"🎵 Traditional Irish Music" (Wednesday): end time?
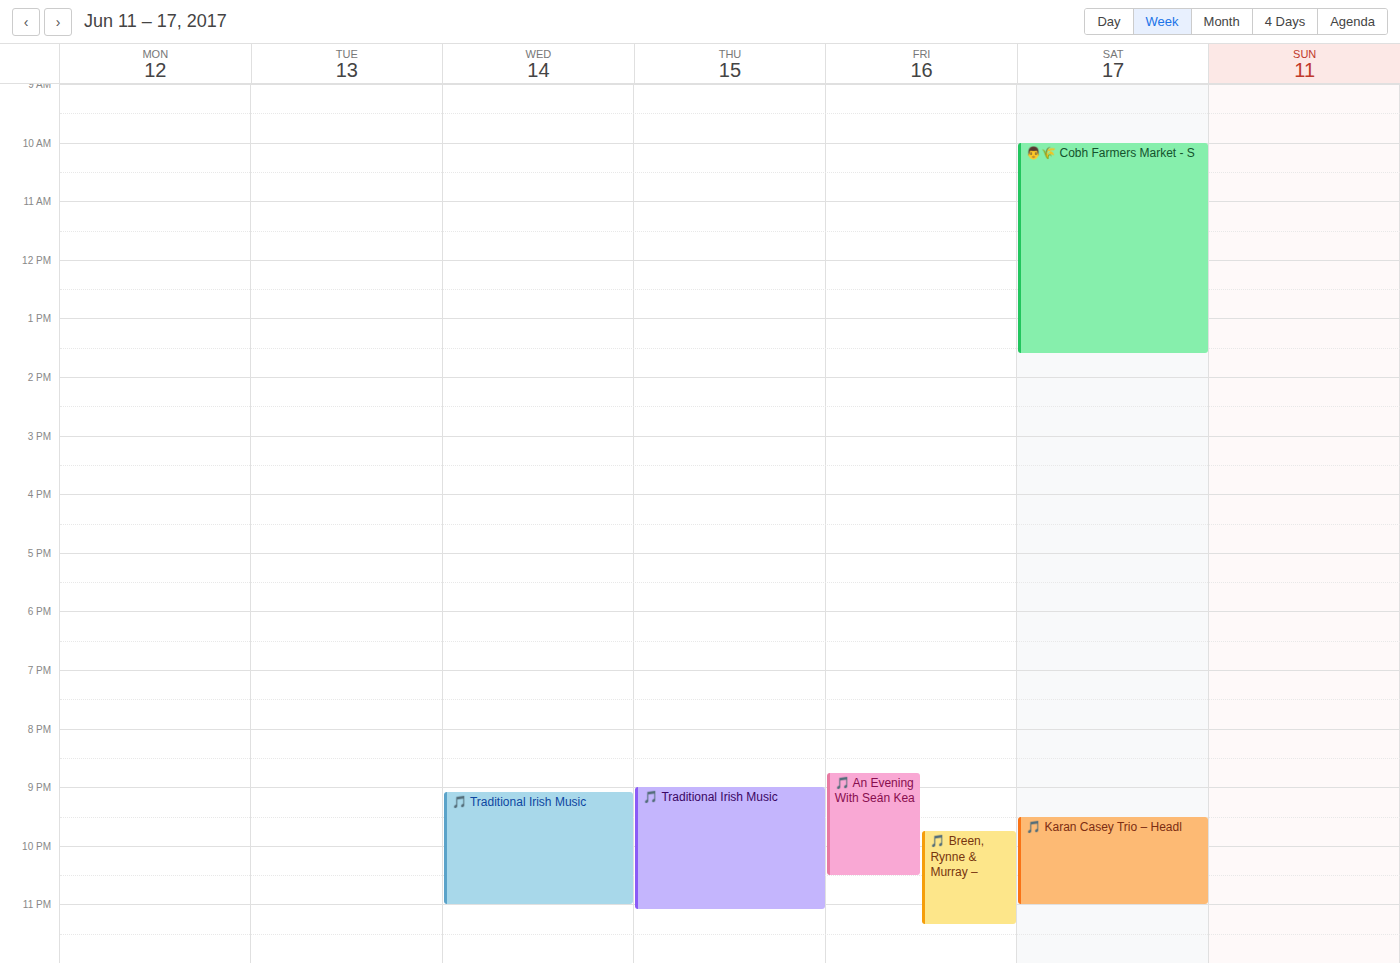
11:00 PM